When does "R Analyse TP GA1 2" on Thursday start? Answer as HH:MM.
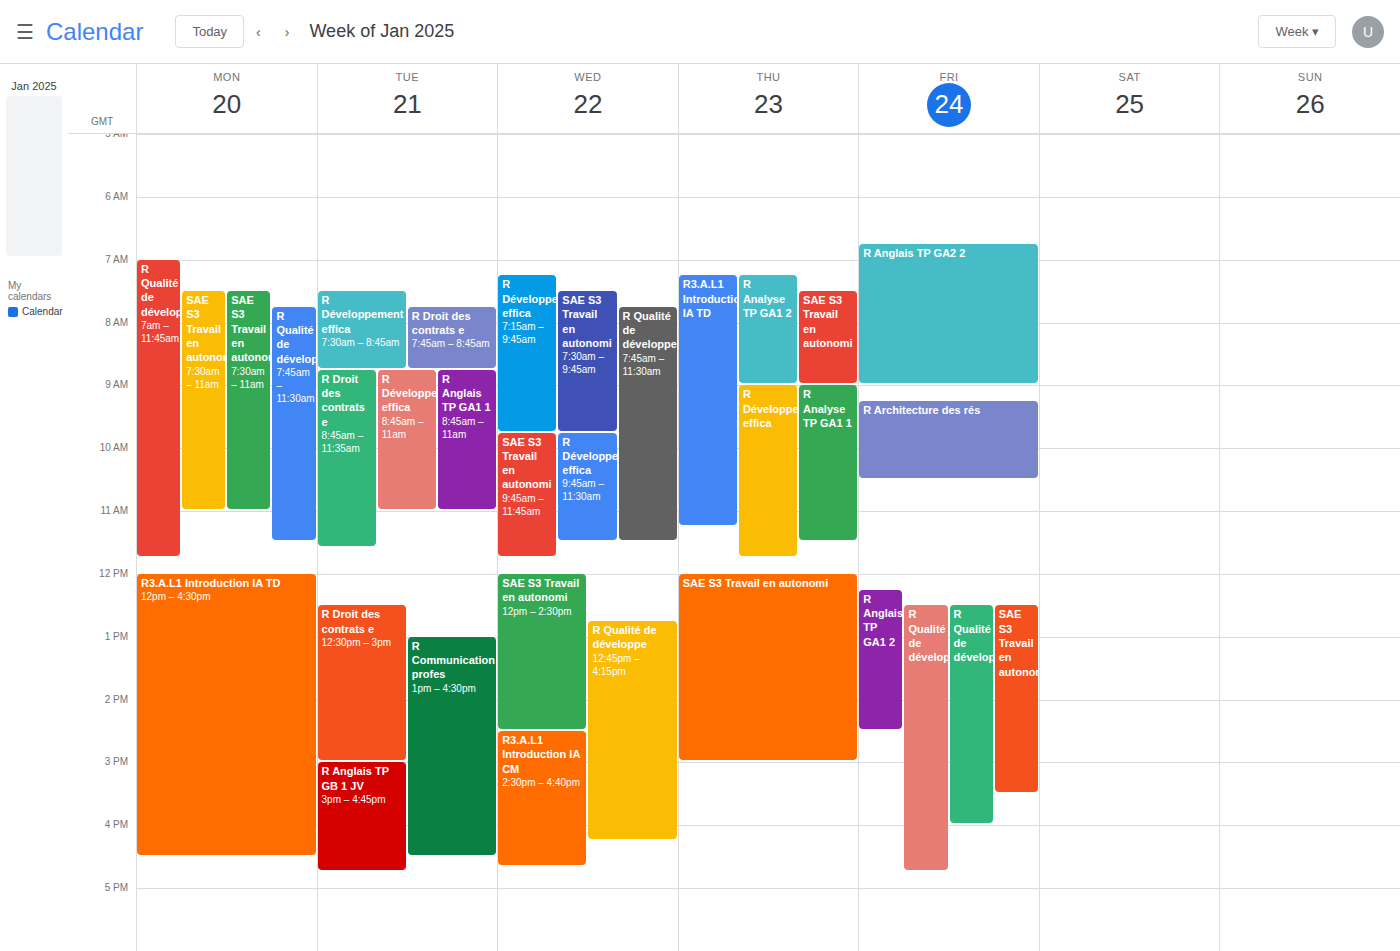
07:15